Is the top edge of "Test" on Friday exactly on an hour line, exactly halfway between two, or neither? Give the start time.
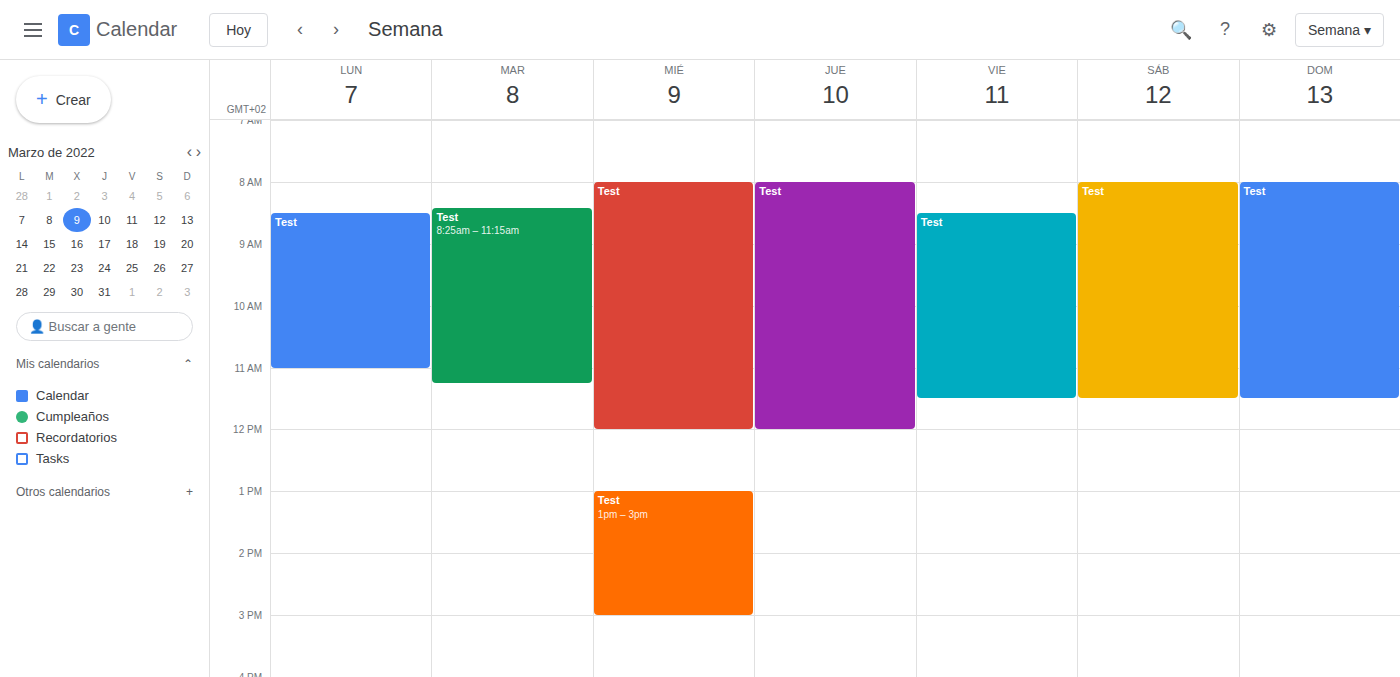
08:30 -- halfway between the 08:00 and 09:00 lines.